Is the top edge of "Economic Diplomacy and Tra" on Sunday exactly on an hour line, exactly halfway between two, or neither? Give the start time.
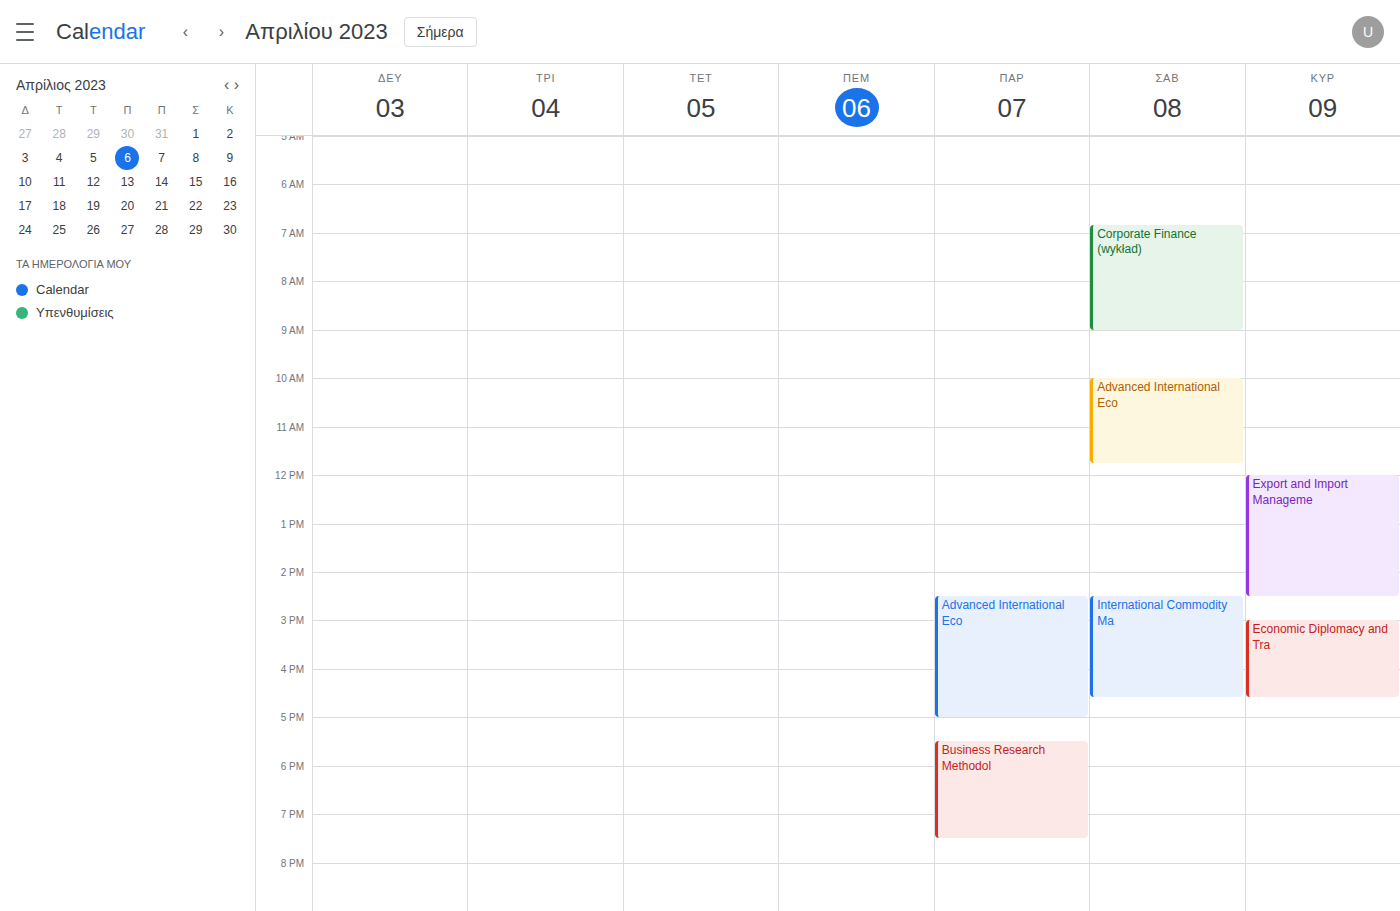
3:00 PM -- exactly on the 3 PM line.